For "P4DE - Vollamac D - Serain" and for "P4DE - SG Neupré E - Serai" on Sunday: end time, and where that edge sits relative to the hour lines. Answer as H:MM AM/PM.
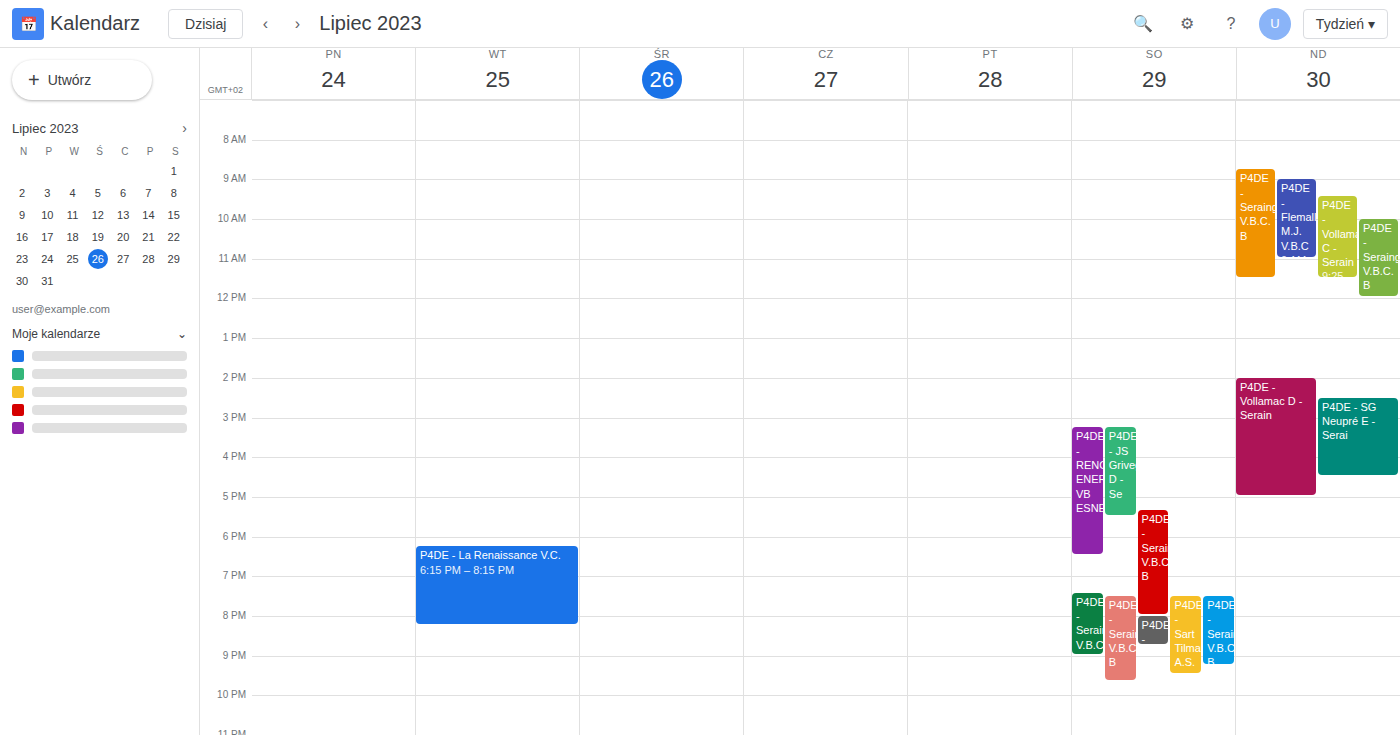
"P4DE - Vollamac D - Serain": 5:00 PM, exactly on the 5 PM line. "P4DE - SG Neupré E - Serai": 4:30 PM, halfway between the 4 PM and 5 PM lines.